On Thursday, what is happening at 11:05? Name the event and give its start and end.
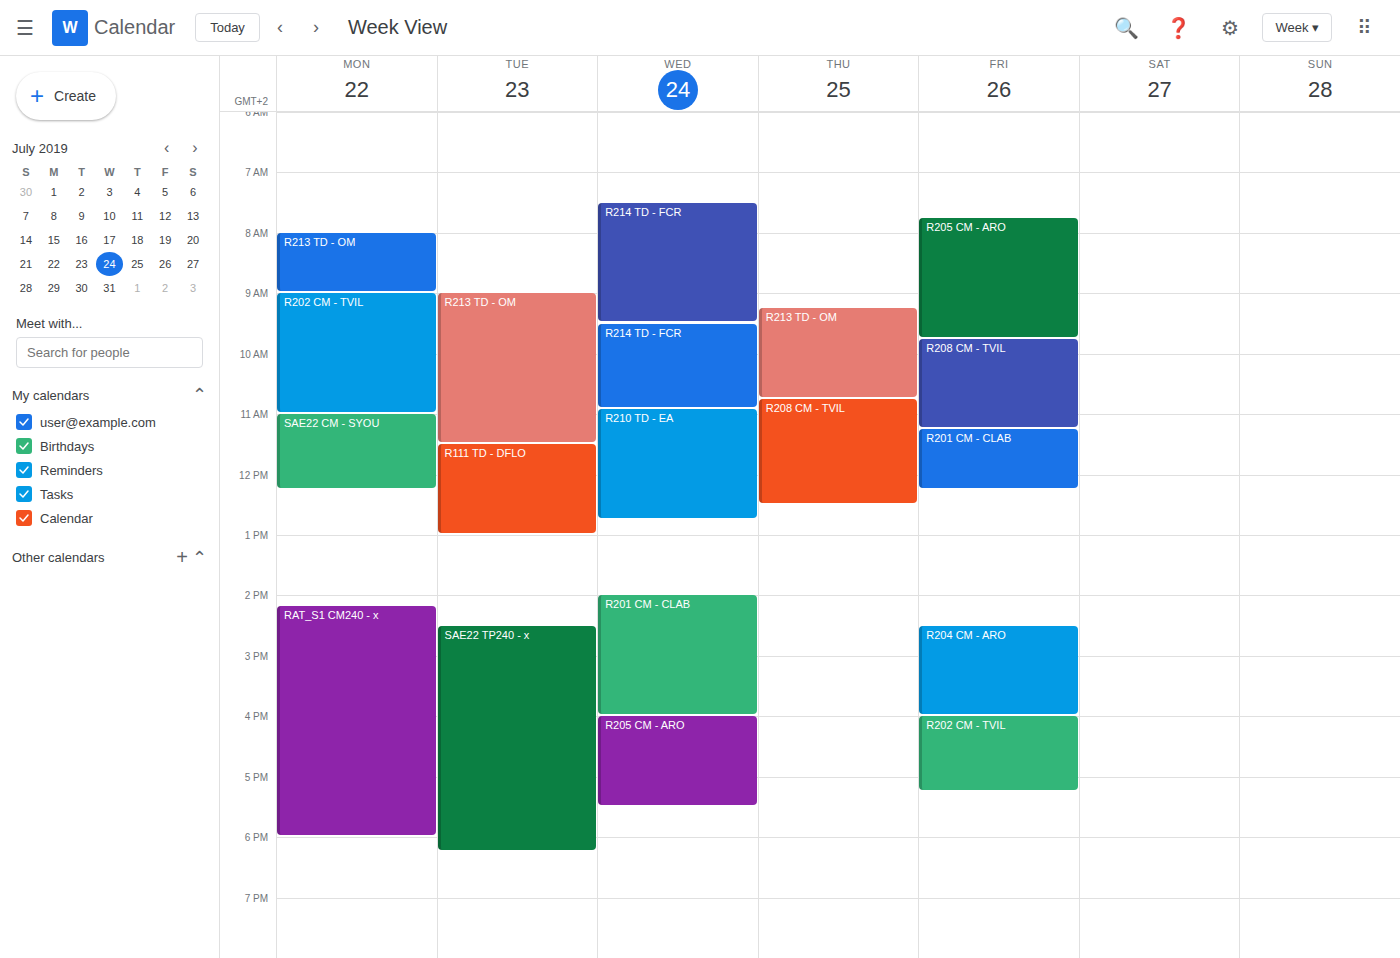
"R208 CM - TVIL", 10:45 to 12:30